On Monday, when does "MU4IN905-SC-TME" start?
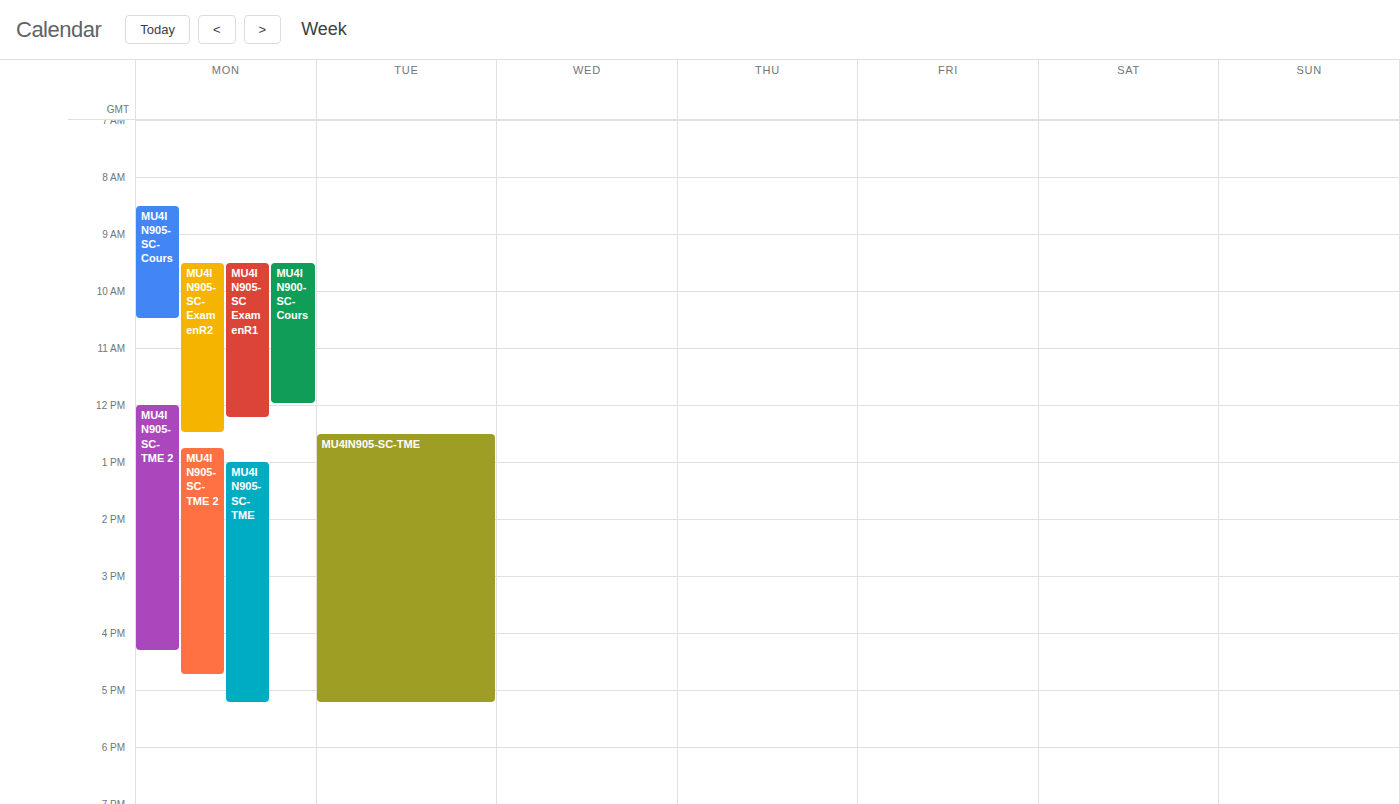
1:00 PM